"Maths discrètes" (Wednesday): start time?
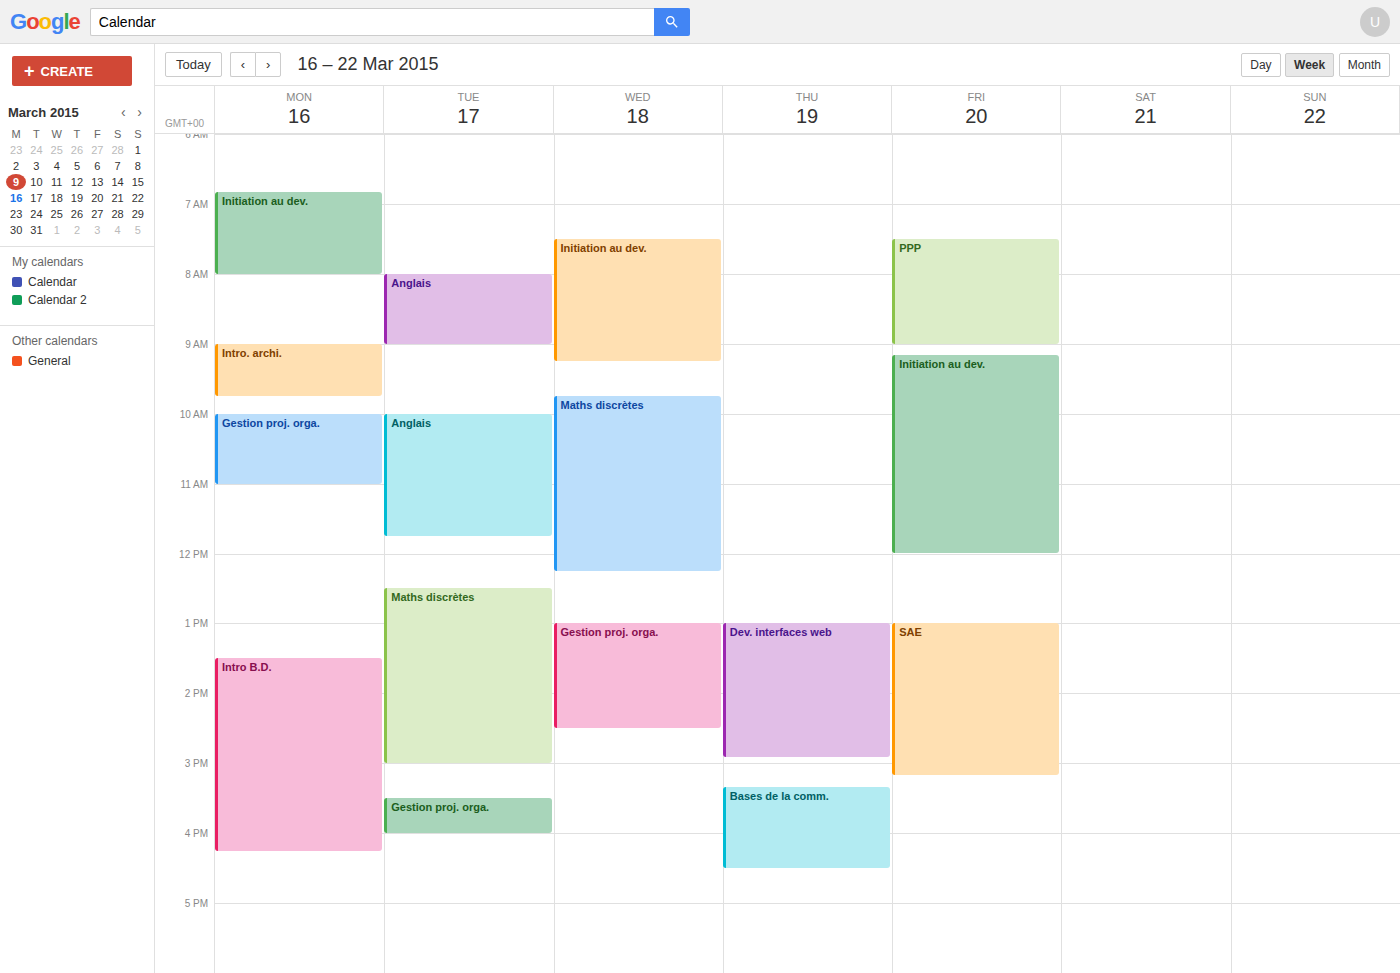
9:45 AM